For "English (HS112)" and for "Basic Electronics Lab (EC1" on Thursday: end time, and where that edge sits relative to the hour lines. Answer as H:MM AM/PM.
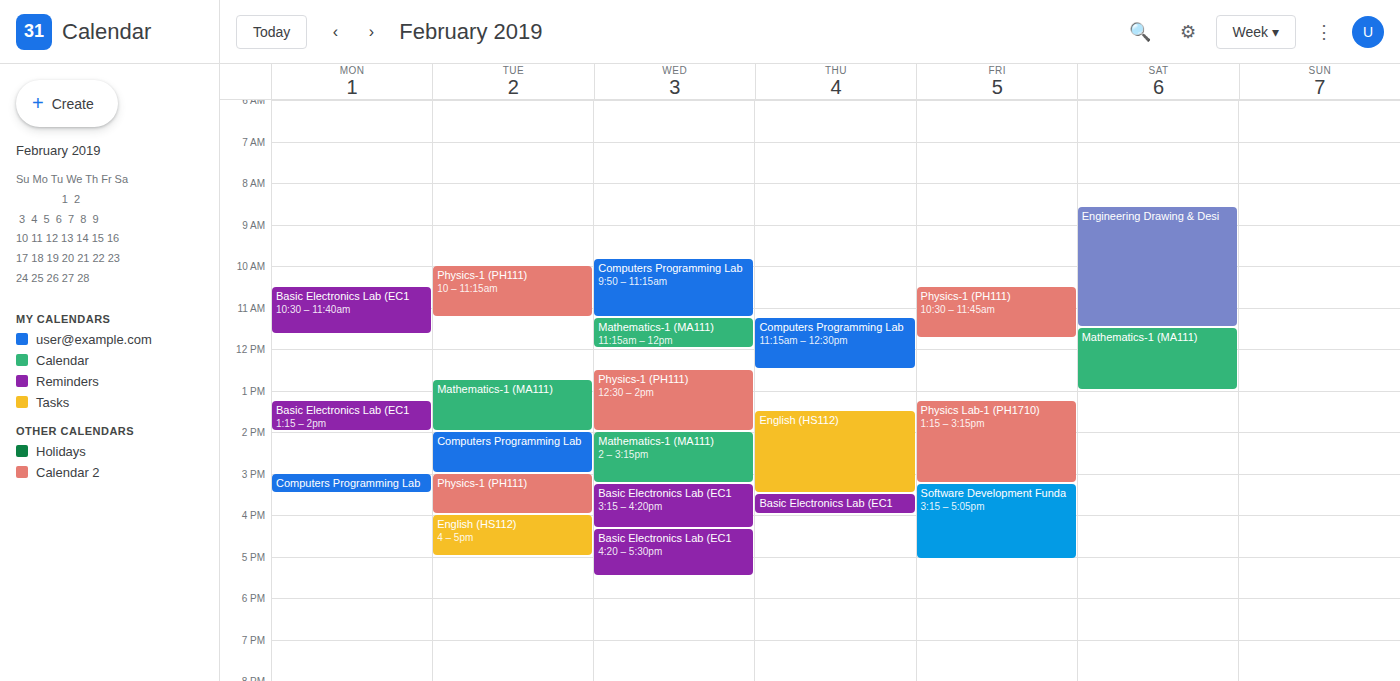
"English (HS112)": 3:30 PM, halfway between the 3 PM and 4 PM lines. "Basic Electronics Lab (EC1": 4:00 PM, exactly on the 4 PM line.